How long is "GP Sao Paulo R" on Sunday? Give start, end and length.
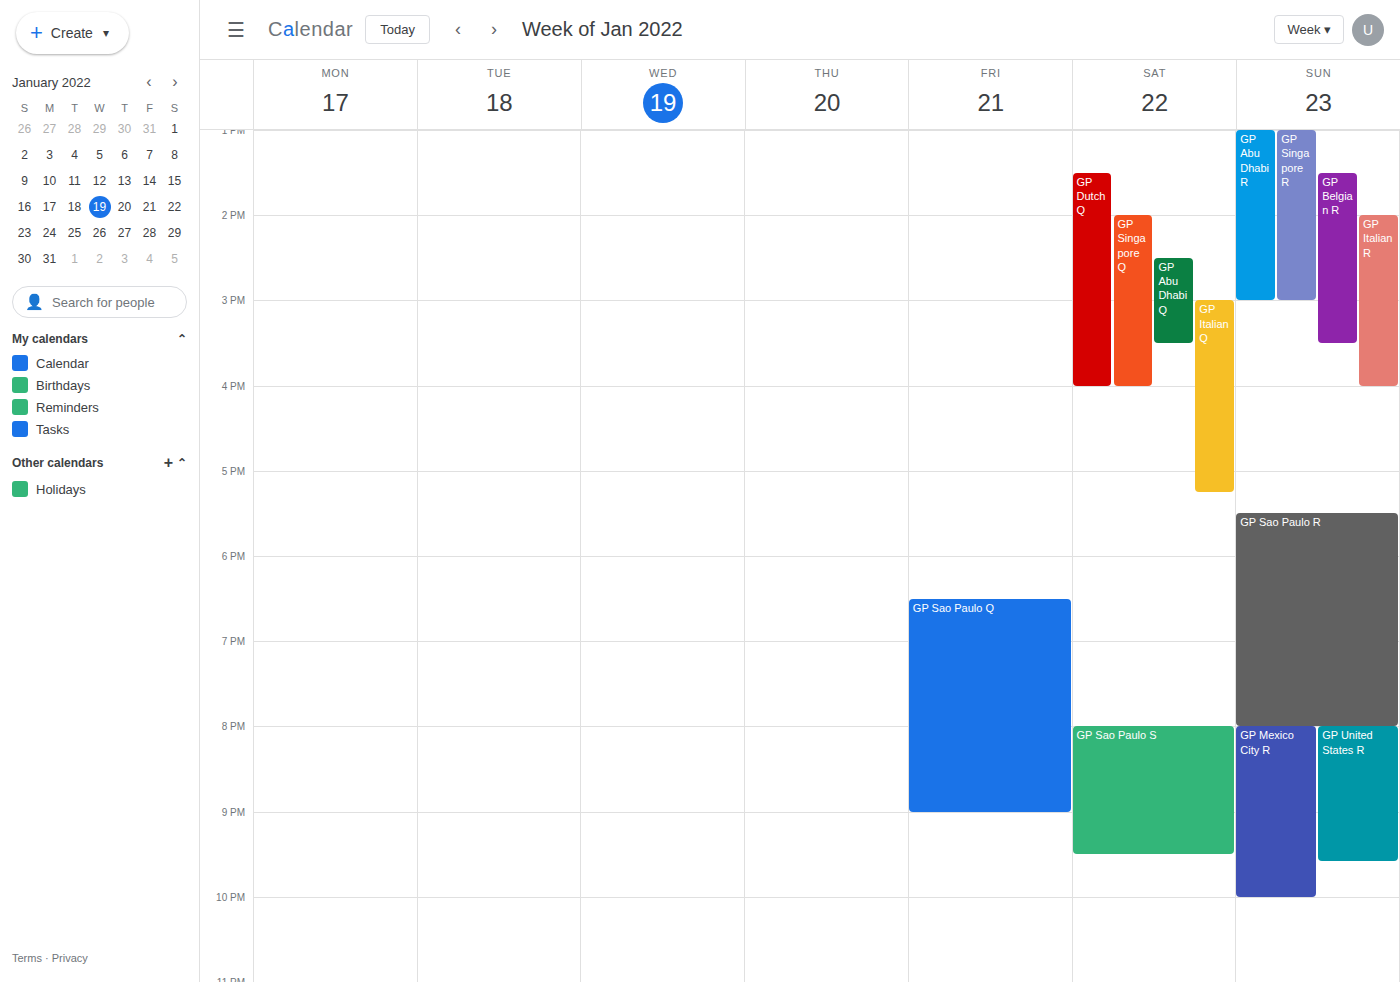
5:30 PM to 8:00 PM, 2 hours 30 minutes